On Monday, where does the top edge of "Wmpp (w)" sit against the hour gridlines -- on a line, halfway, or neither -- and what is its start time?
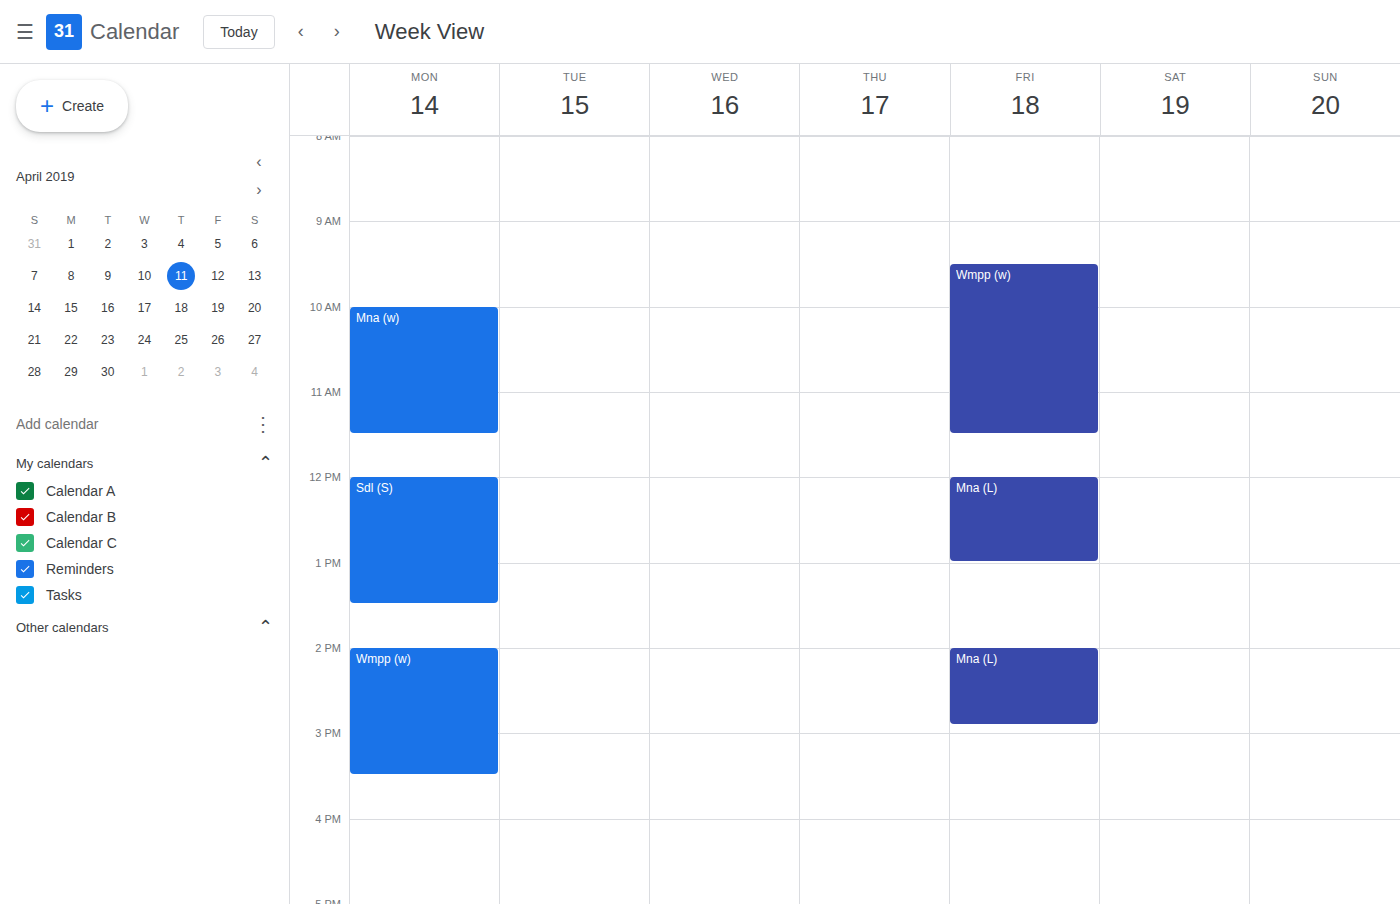
2:00 PM -- exactly on the 2 PM line.